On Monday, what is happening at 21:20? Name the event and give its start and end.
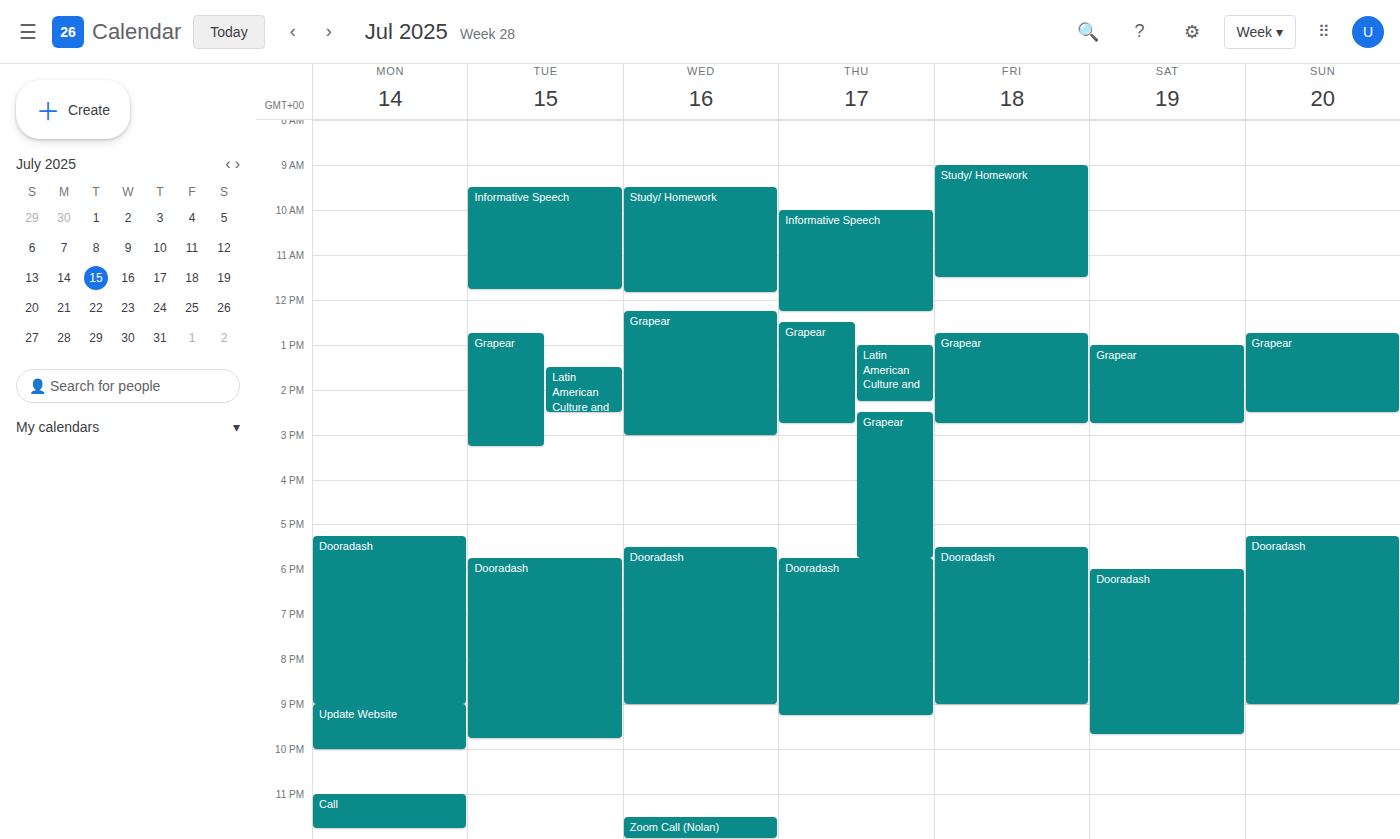
"Update Website", 21:00 to 22:00